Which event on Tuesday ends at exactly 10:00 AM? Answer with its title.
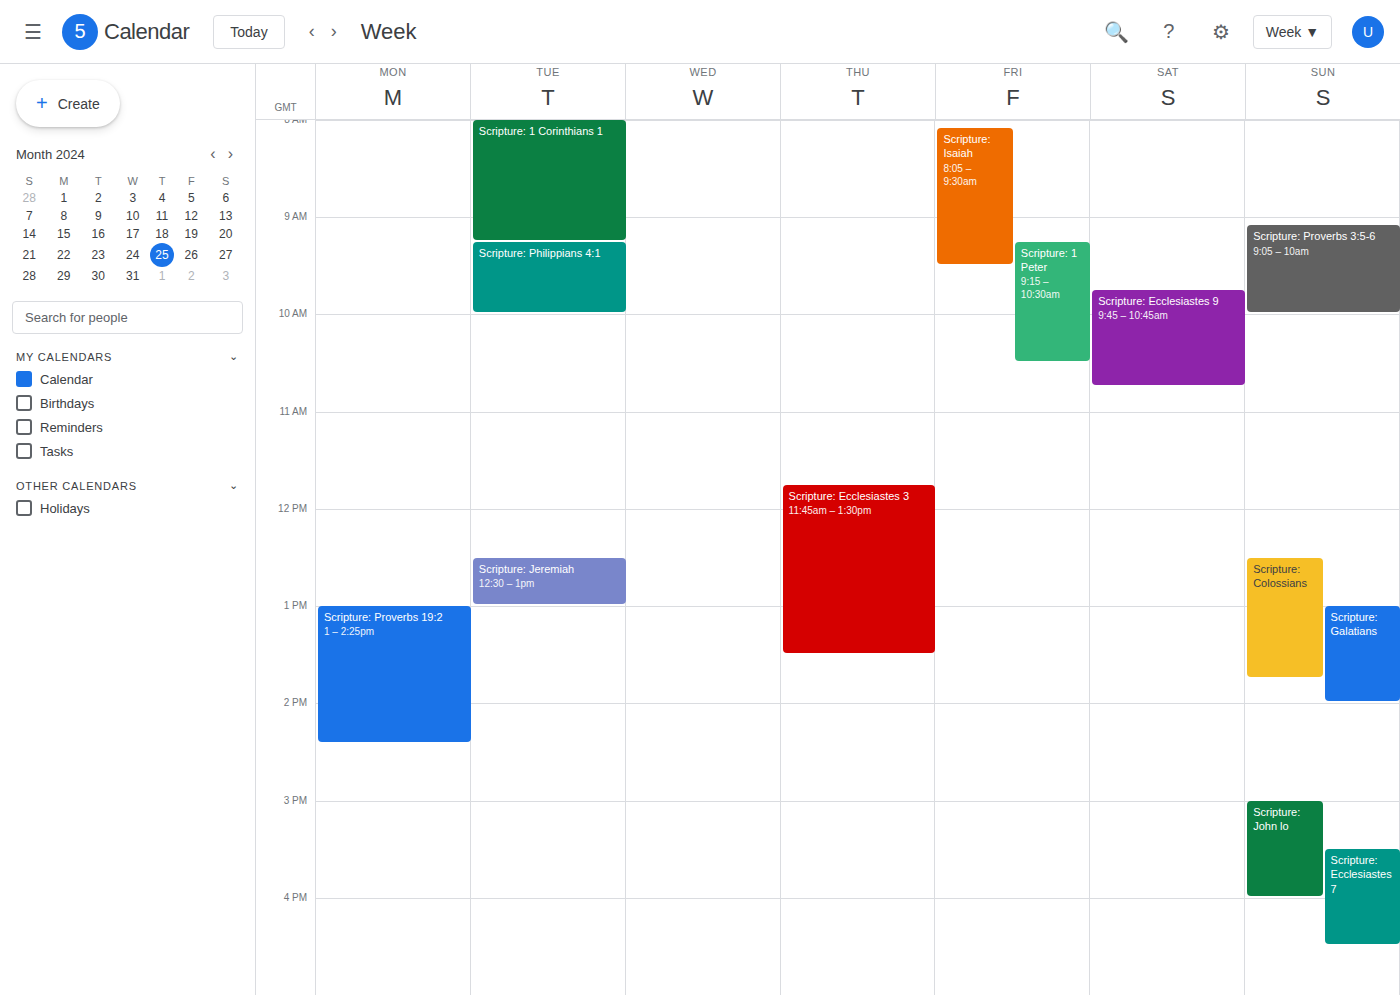
"Scripture: Philippians 4:1"